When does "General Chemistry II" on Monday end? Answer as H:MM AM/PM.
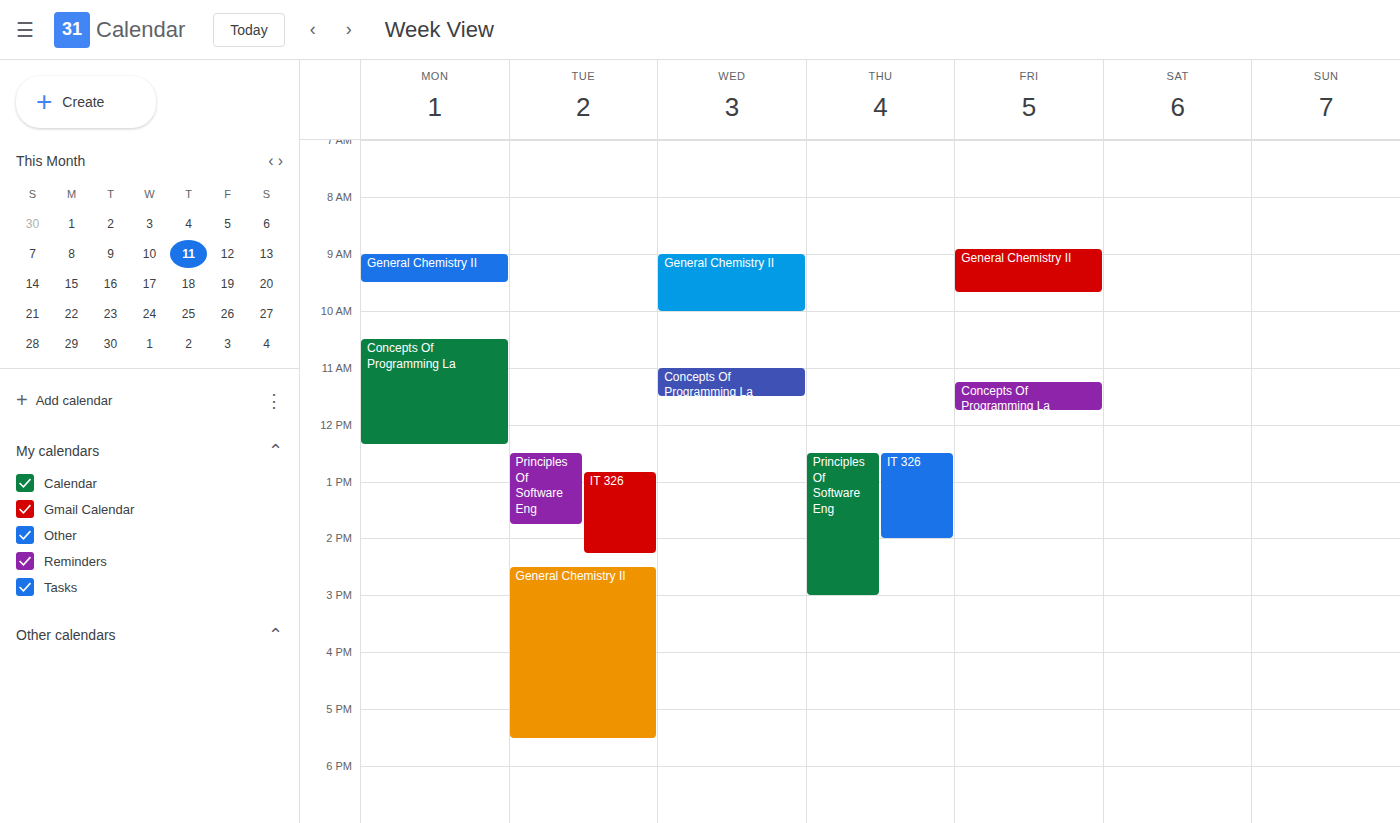
9:30 AM